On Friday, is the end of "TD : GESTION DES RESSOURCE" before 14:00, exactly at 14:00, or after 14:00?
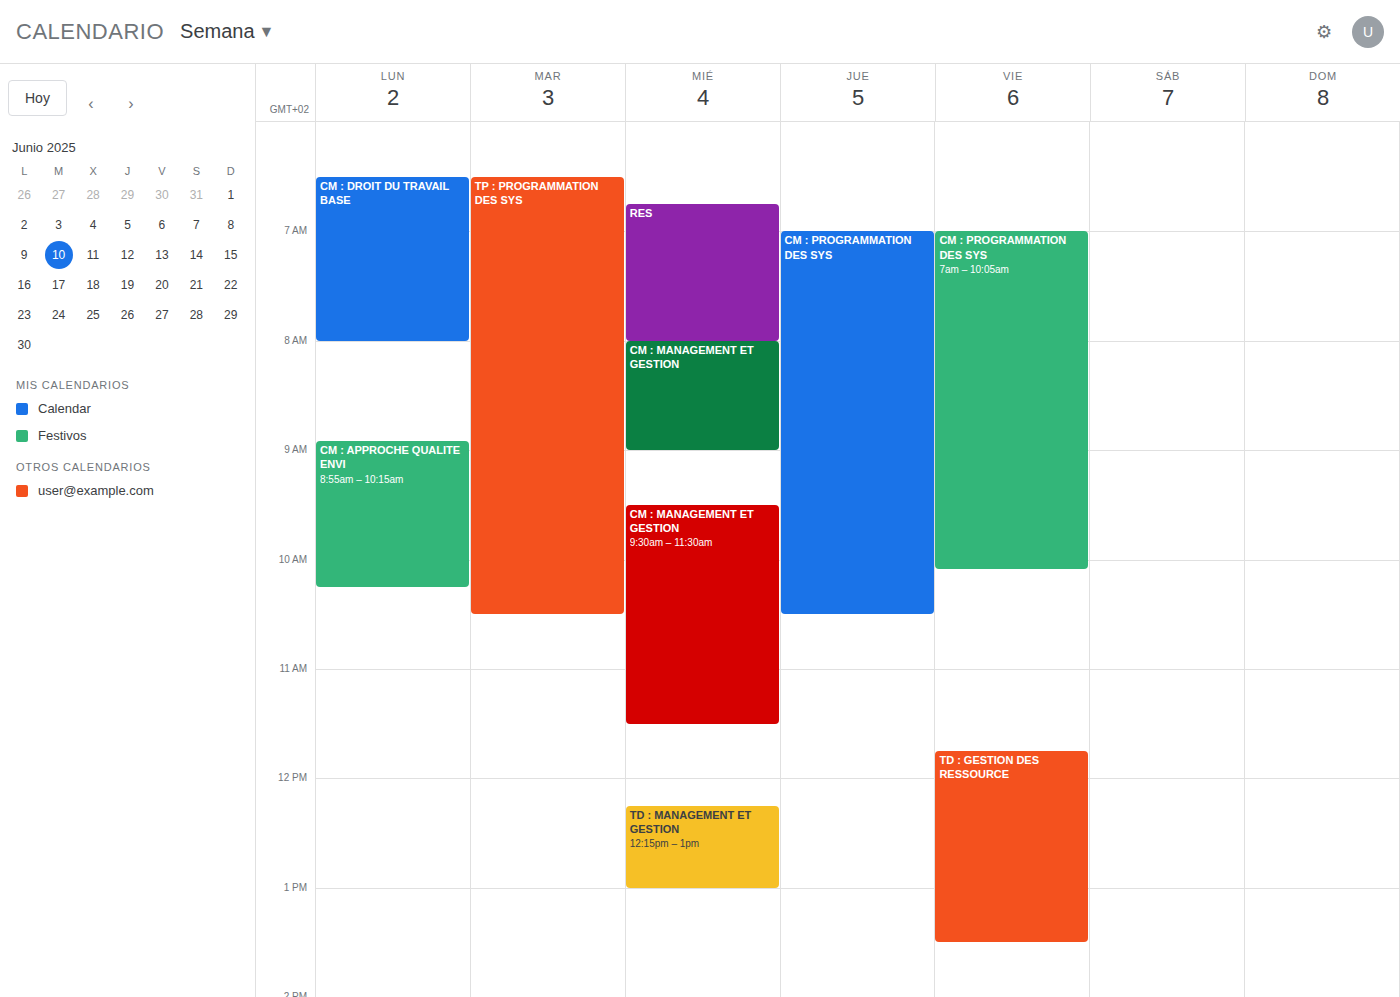
13:30 -- before 14:00, 30 minutes above the 14:00 line.